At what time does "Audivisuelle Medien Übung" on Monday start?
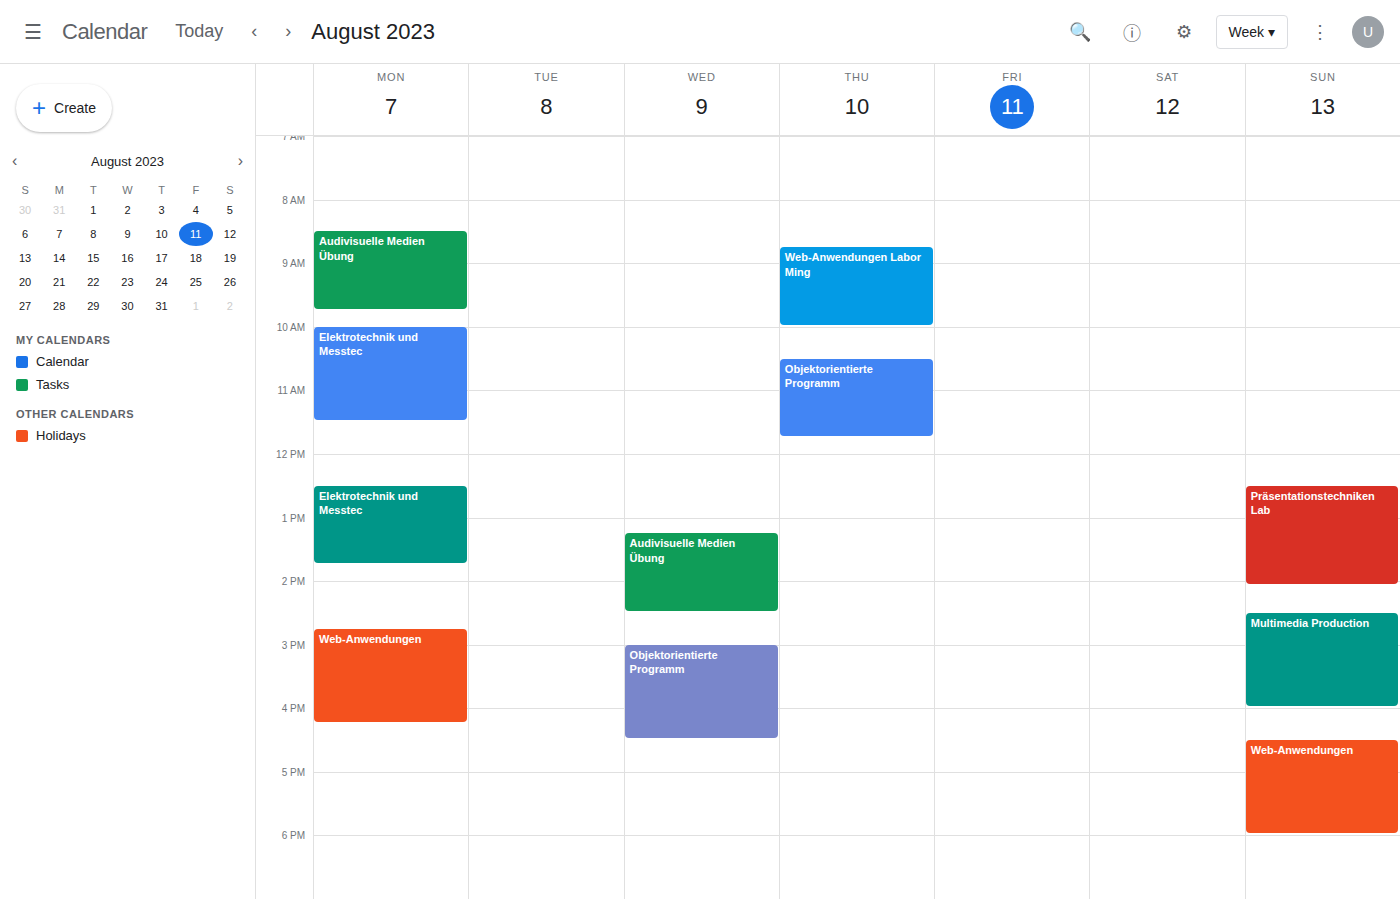
8:30 AM